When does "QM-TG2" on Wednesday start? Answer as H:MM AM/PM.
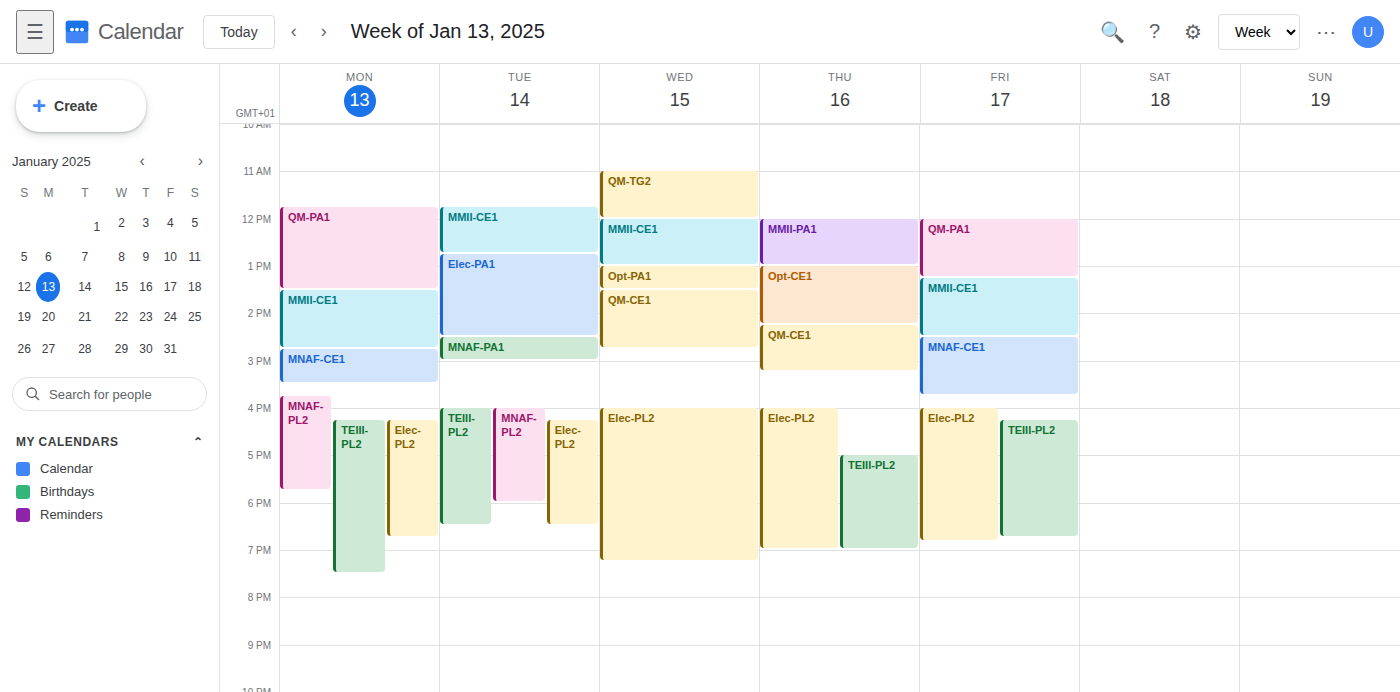
11:00 AM